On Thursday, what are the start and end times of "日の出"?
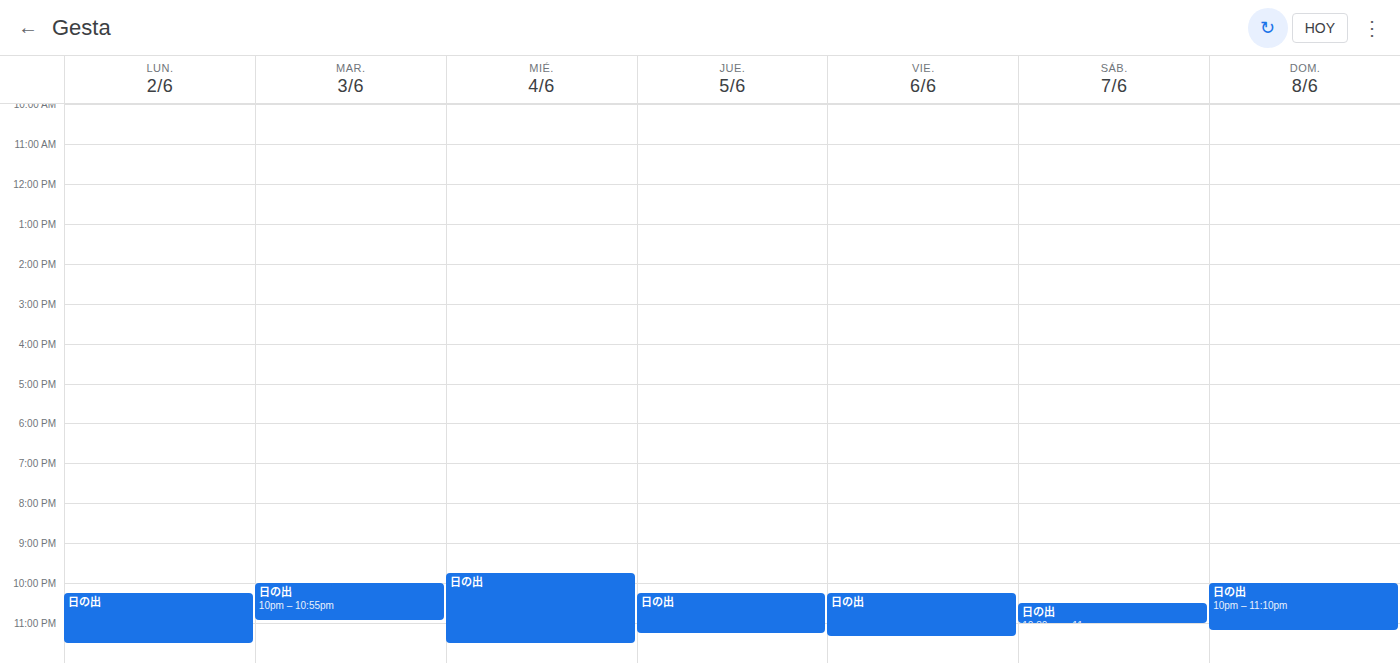
10:15 PM to 11:15 PM